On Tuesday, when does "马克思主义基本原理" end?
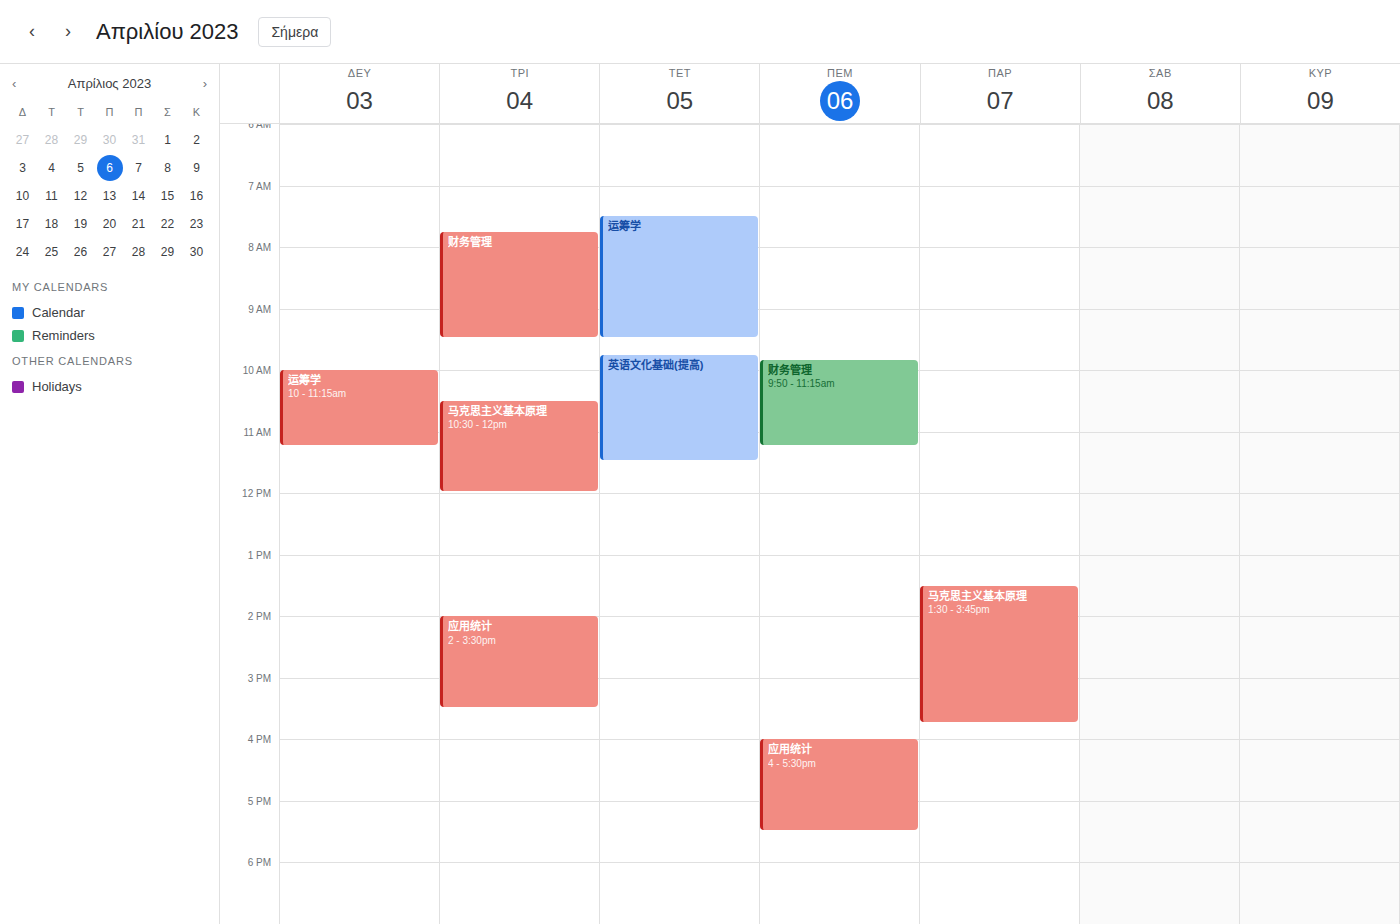
12:00 PM